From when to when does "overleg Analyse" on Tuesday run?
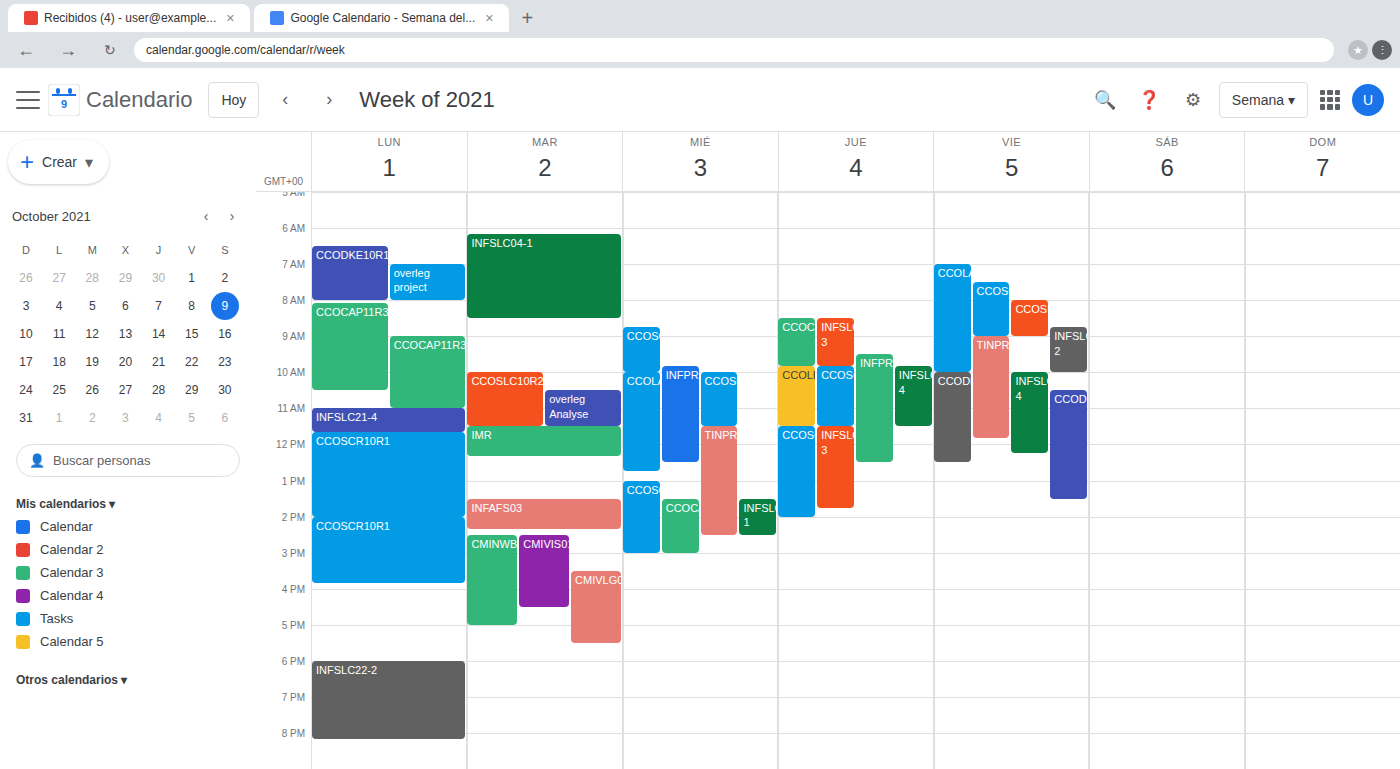
10:30 AM to 11:30 AM